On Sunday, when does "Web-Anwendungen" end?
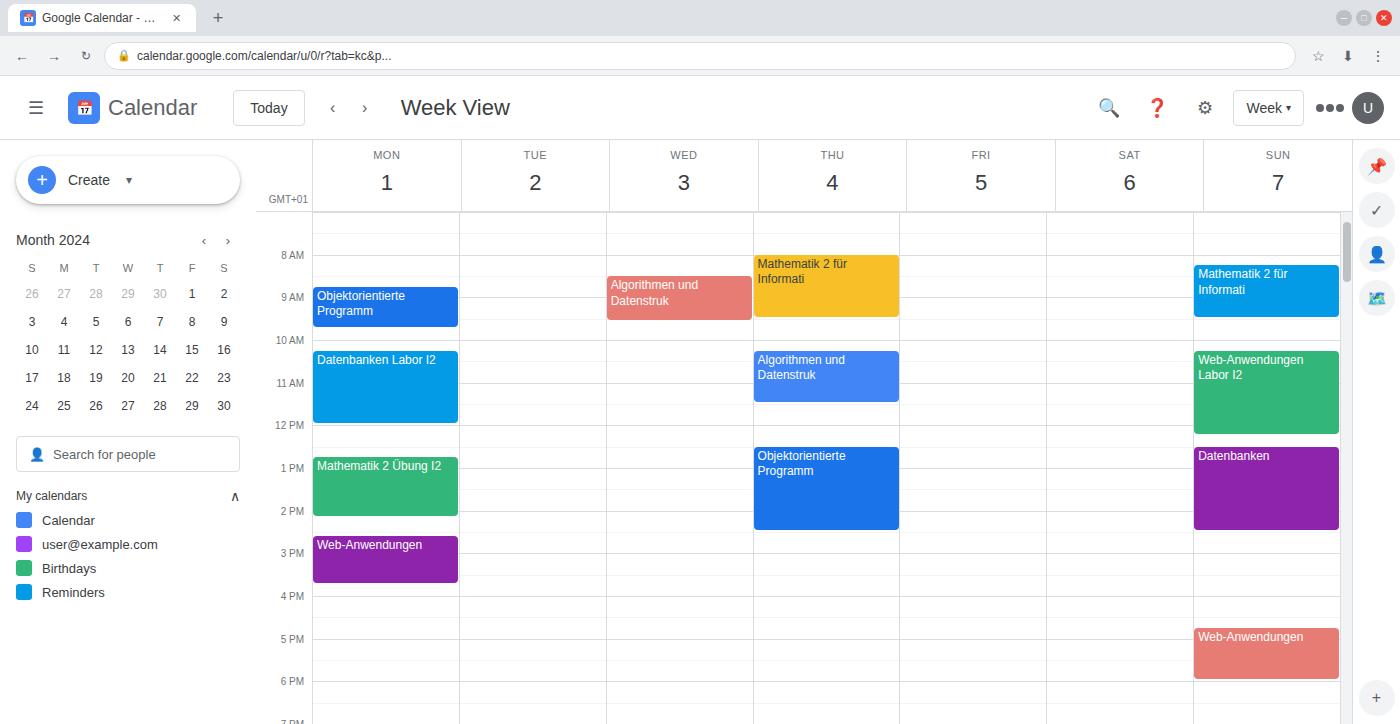
6:00 PM